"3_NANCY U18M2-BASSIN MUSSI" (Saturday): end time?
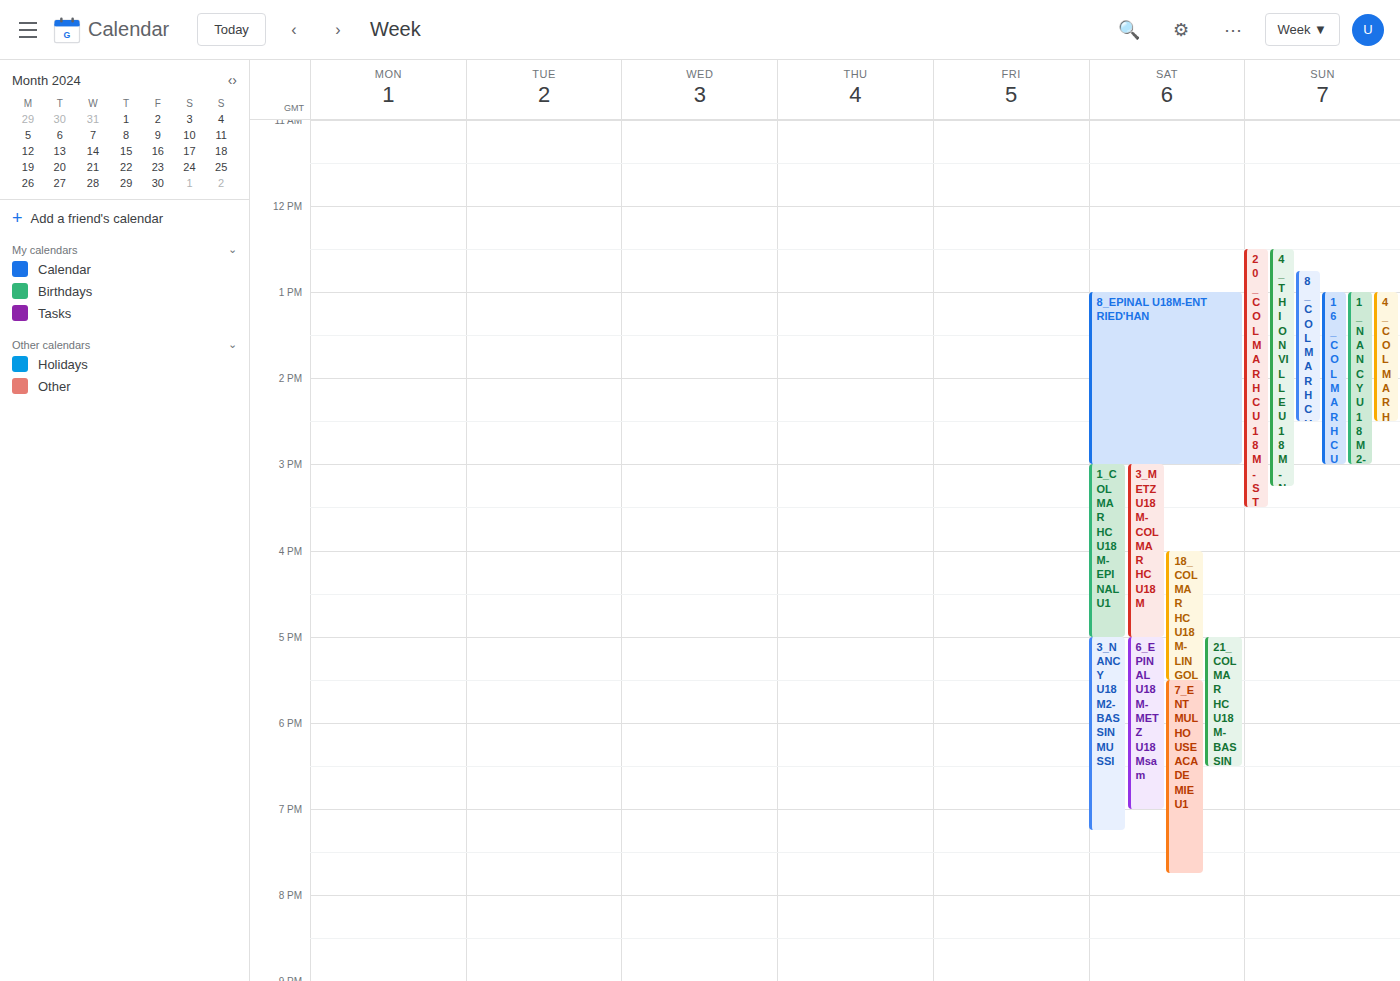
7:15 PM